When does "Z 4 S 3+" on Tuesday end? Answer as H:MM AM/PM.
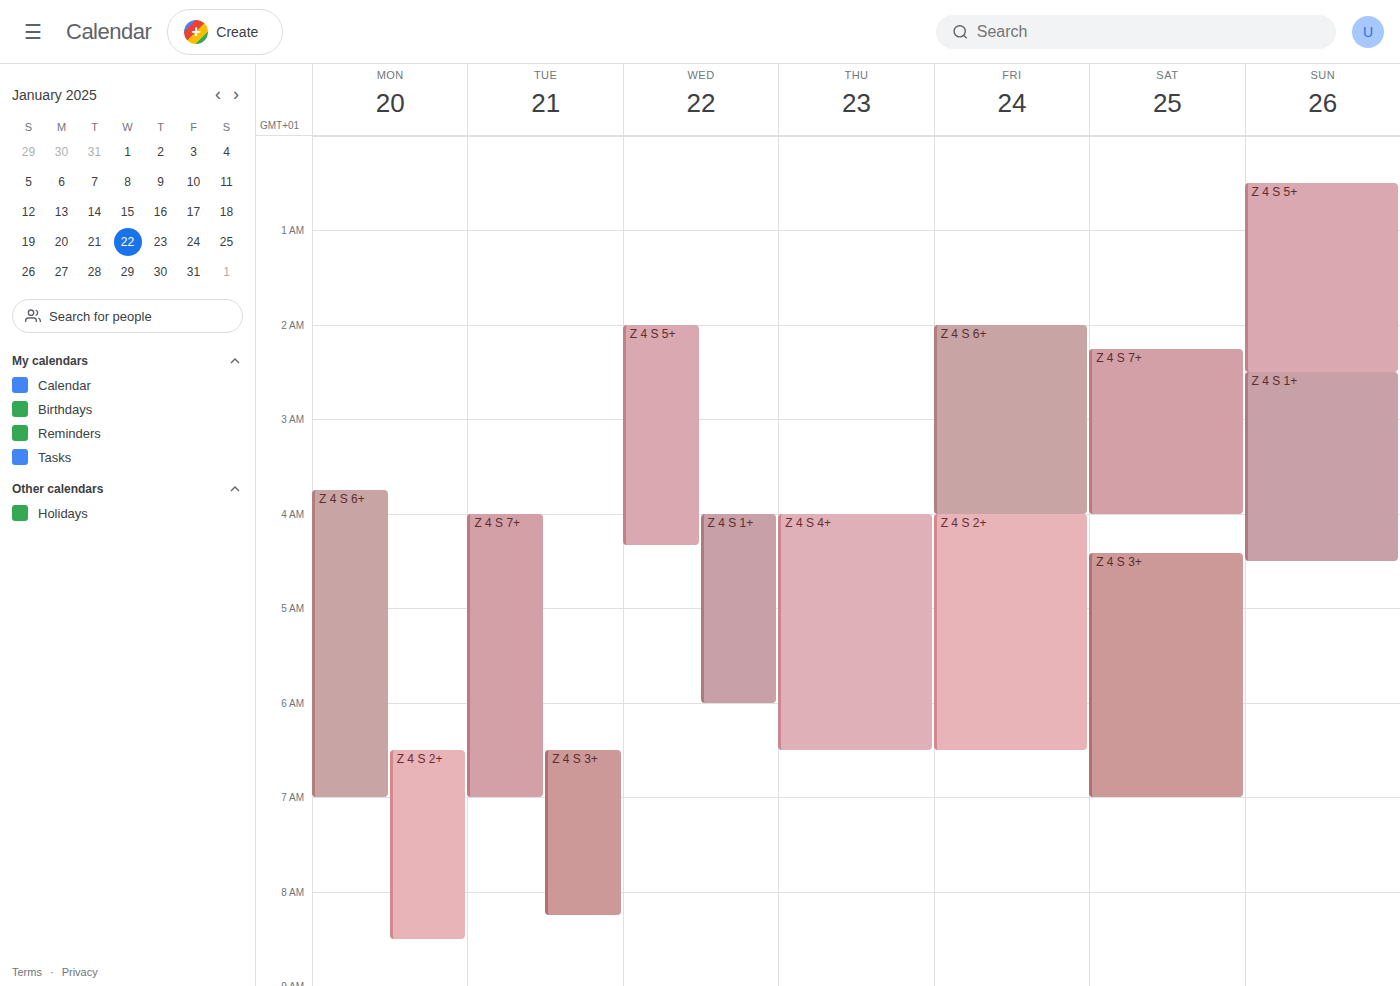
8:15 AM